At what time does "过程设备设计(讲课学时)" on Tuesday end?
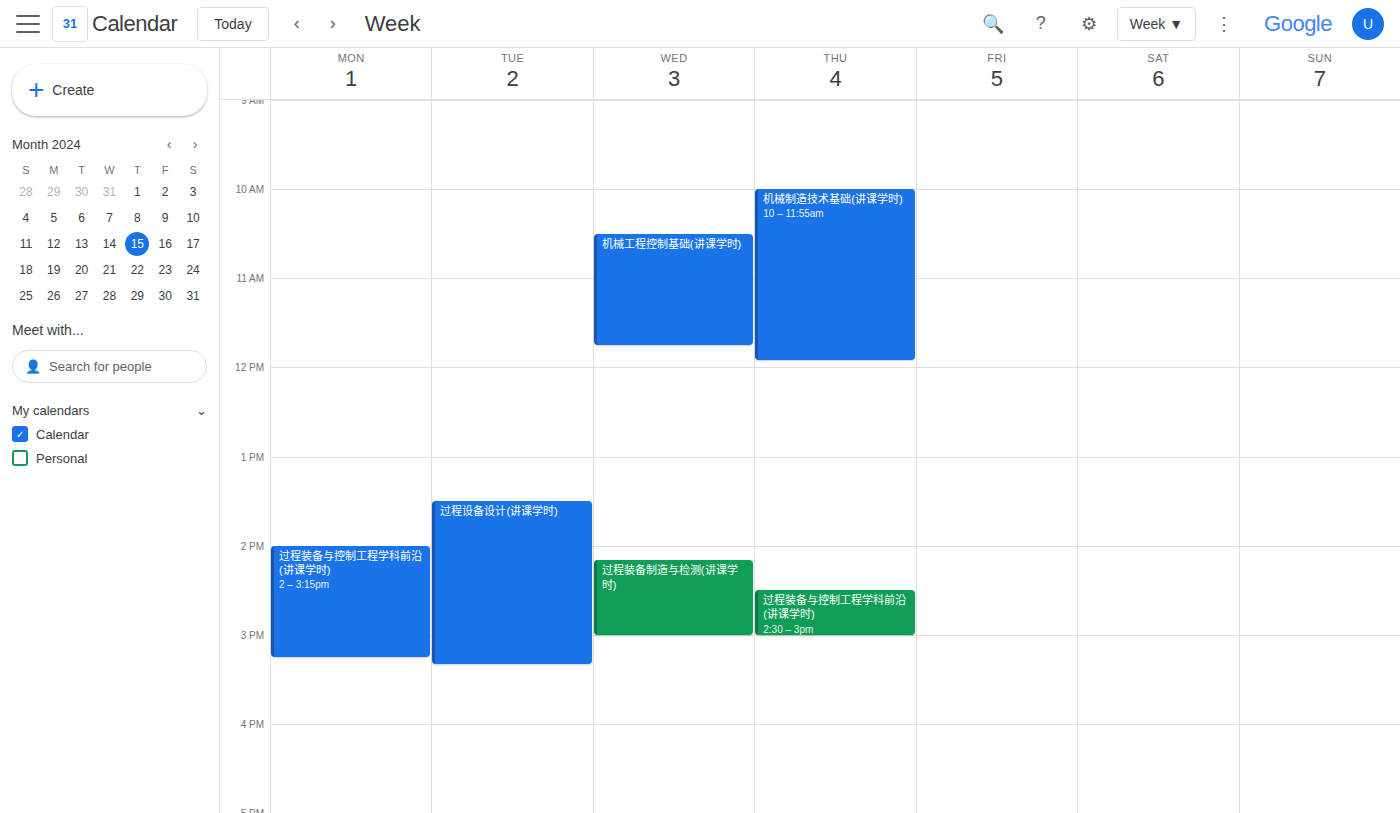
3:20 PM